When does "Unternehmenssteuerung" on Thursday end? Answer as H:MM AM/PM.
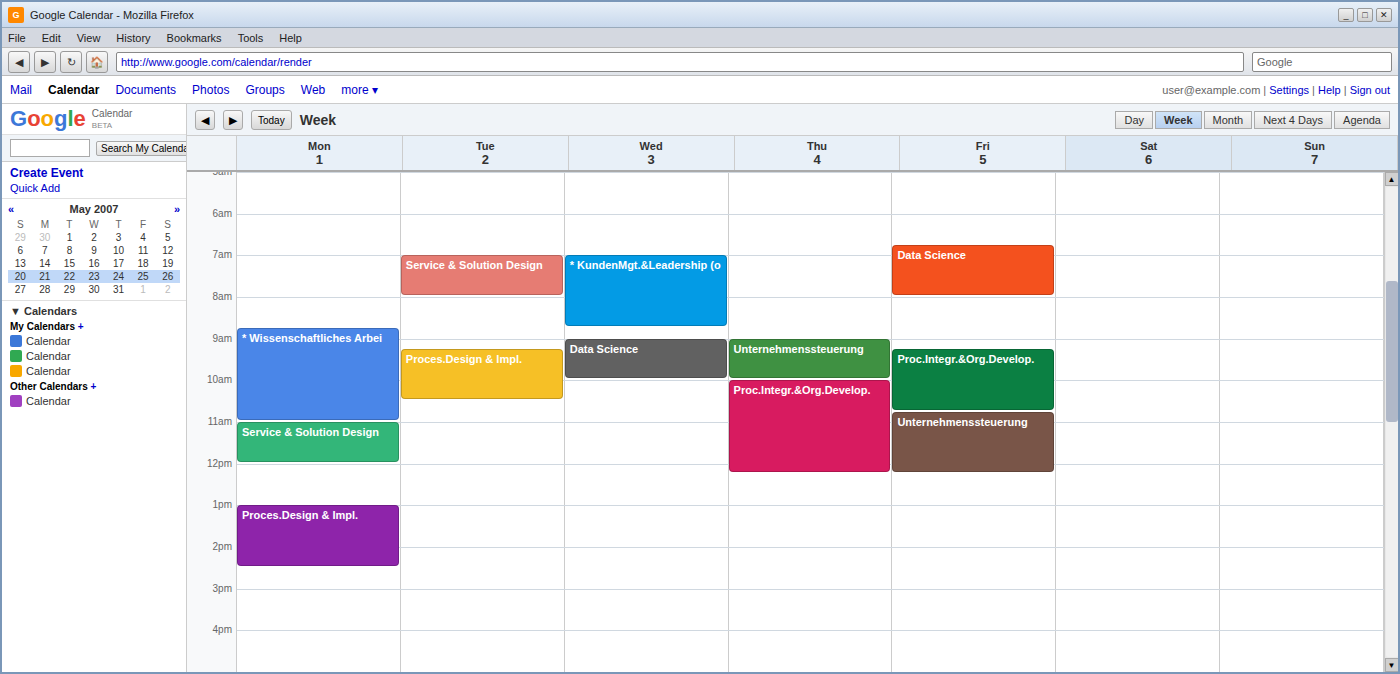
10:00 AM